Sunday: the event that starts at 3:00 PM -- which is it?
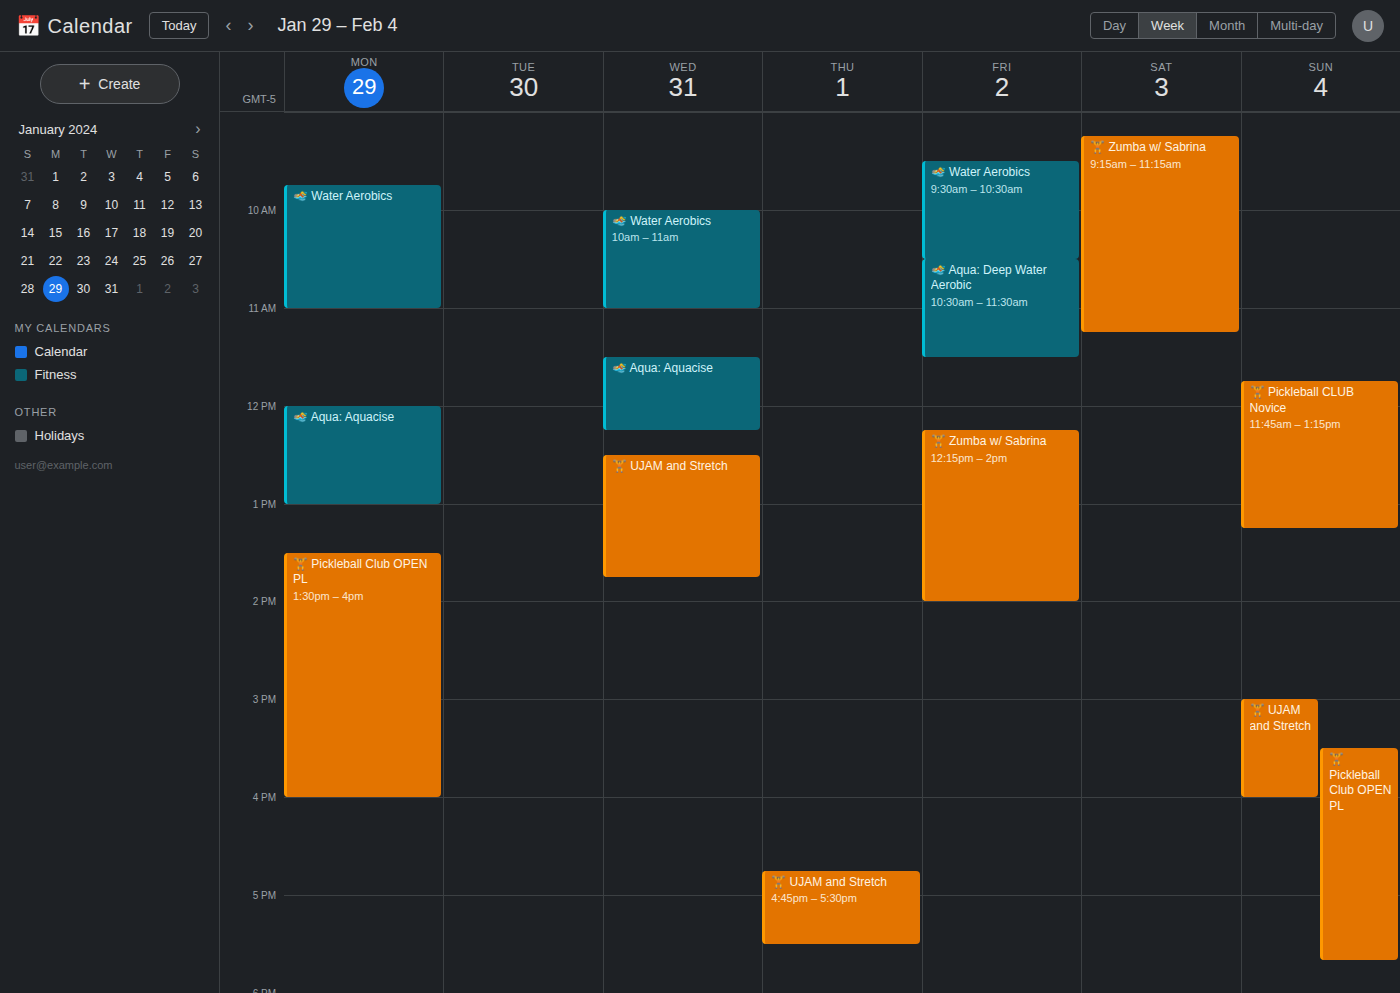
"🏋️ UJAM and Stretch"